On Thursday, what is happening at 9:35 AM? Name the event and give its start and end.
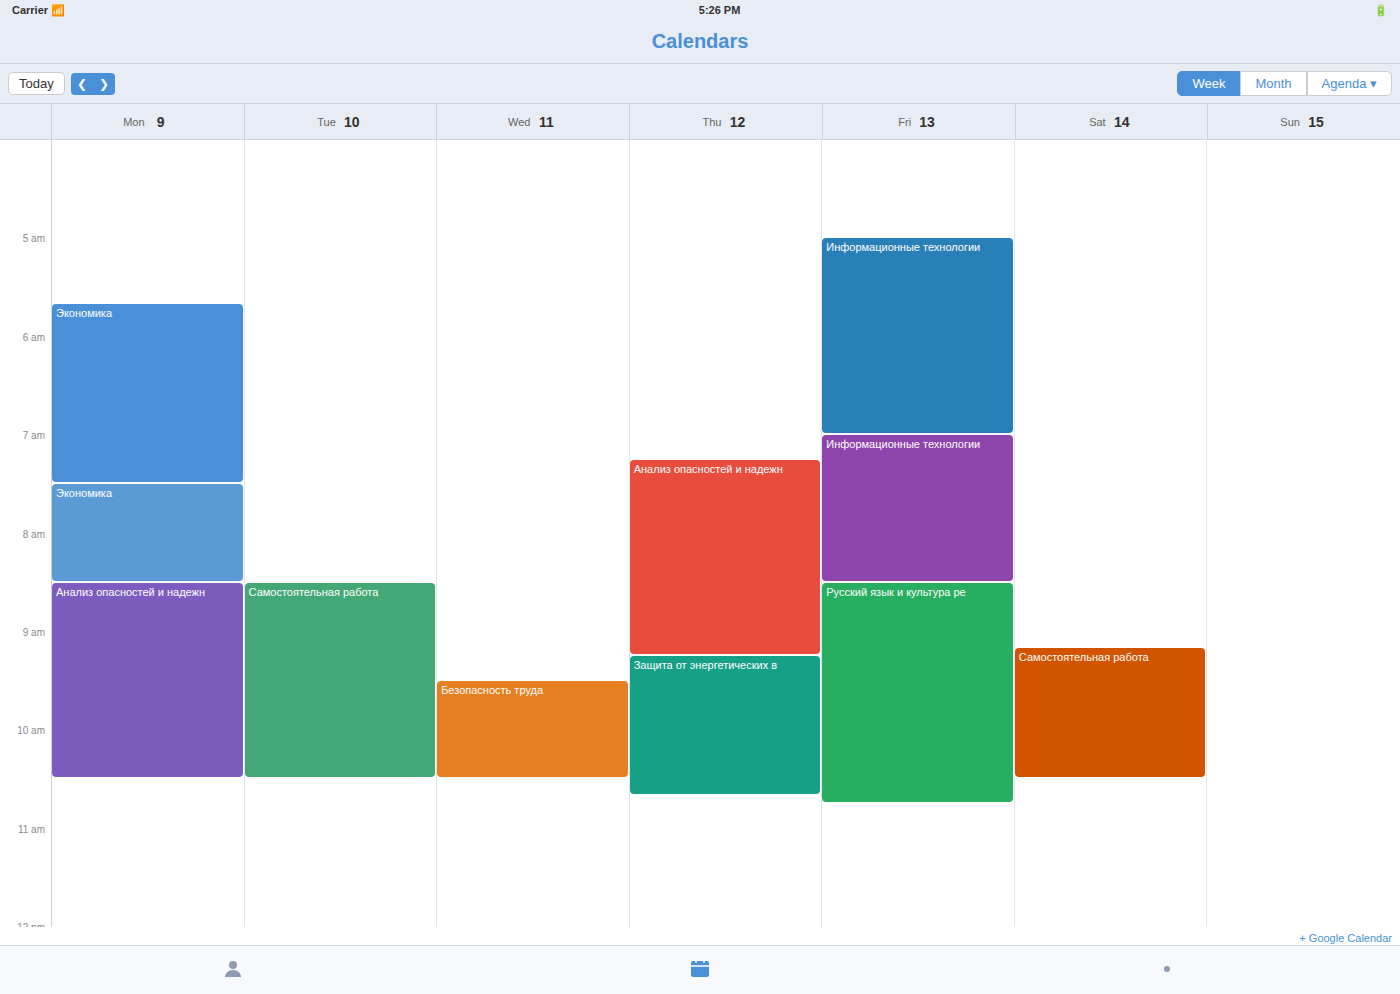
"Защита от энергетических в", 9:15 AM to 10:40 AM